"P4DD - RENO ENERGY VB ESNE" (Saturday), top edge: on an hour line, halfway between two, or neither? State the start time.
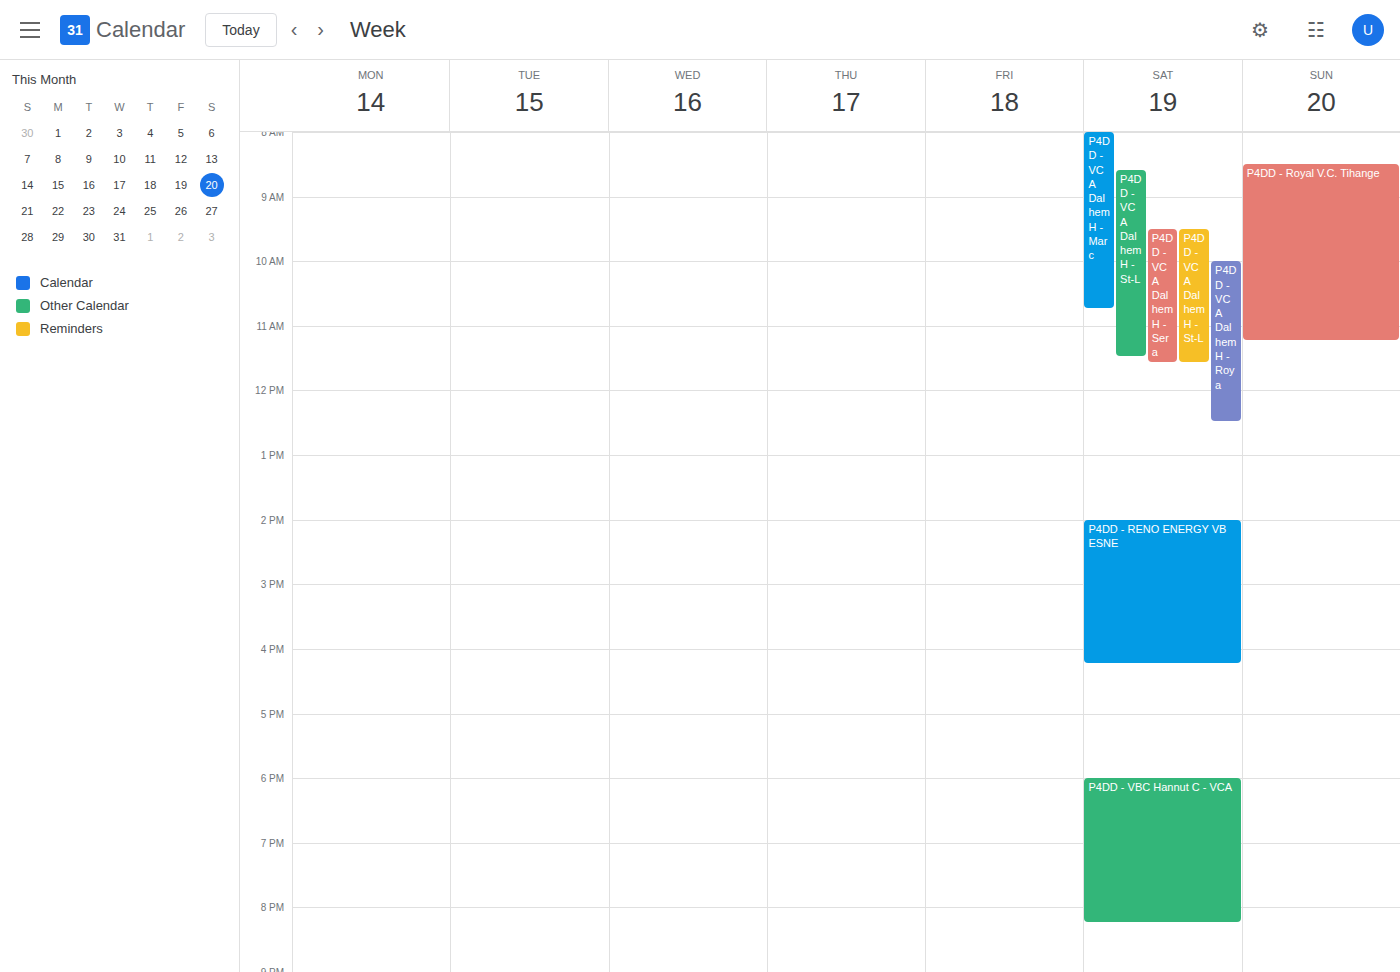
2:00 PM -- exactly on the 2 PM line.